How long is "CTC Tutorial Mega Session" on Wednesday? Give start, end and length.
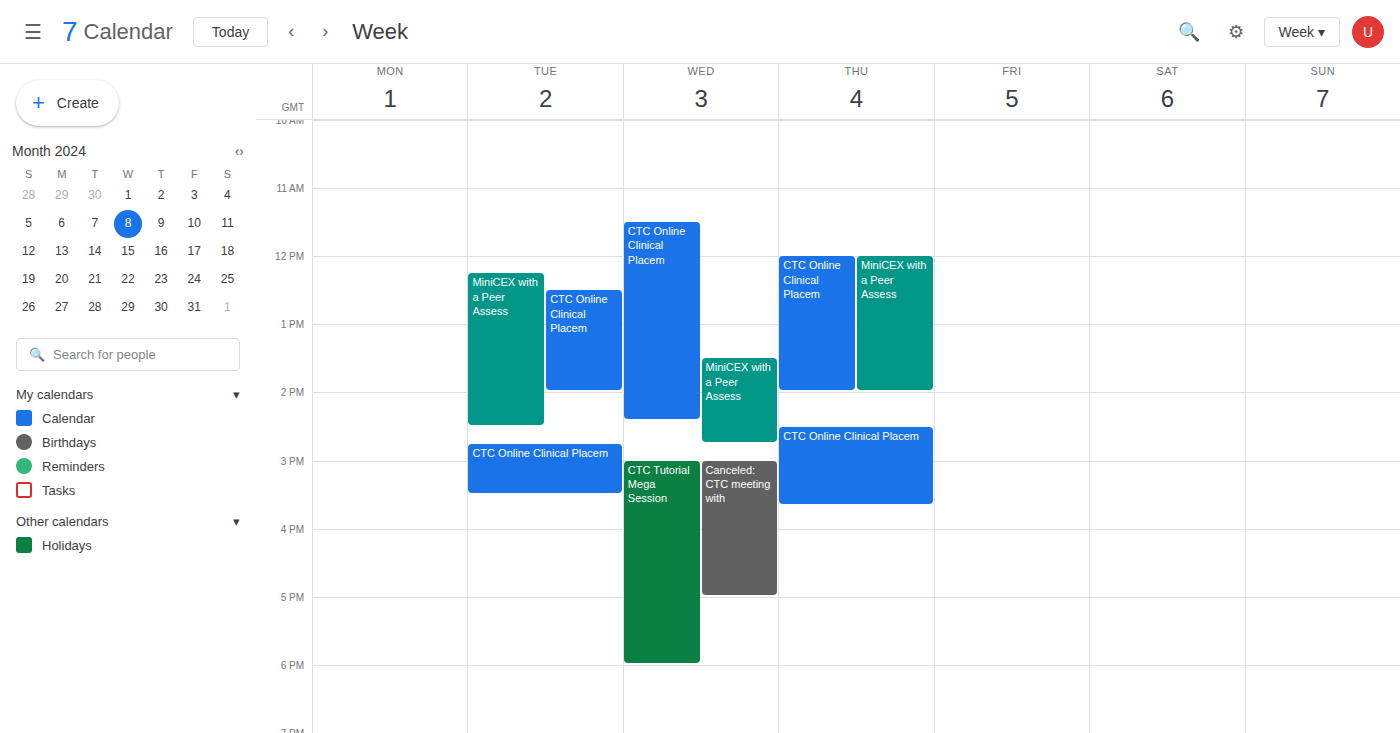
3:00 PM to 6:00 PM, 3 hours